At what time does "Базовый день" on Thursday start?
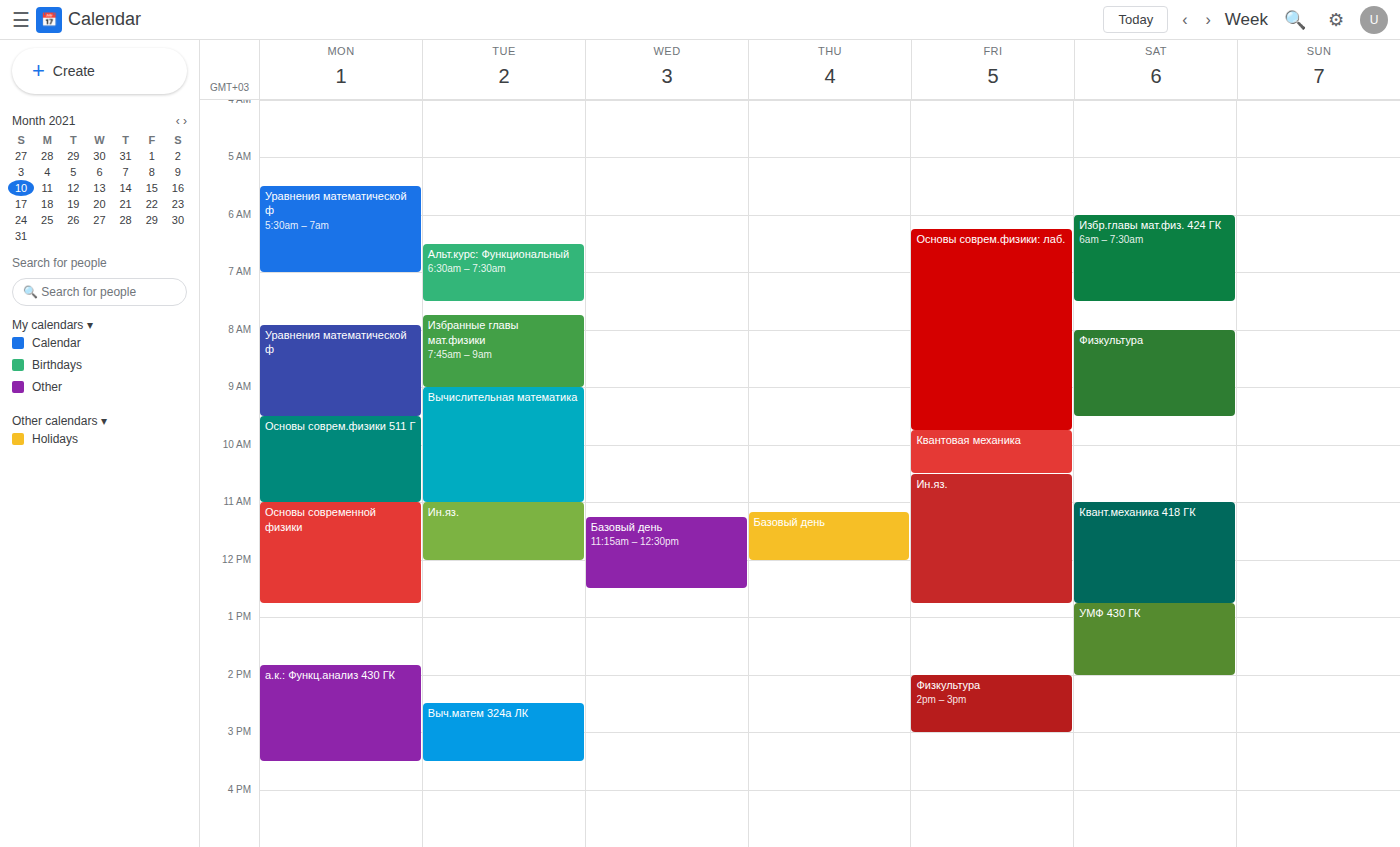
11:10 AM